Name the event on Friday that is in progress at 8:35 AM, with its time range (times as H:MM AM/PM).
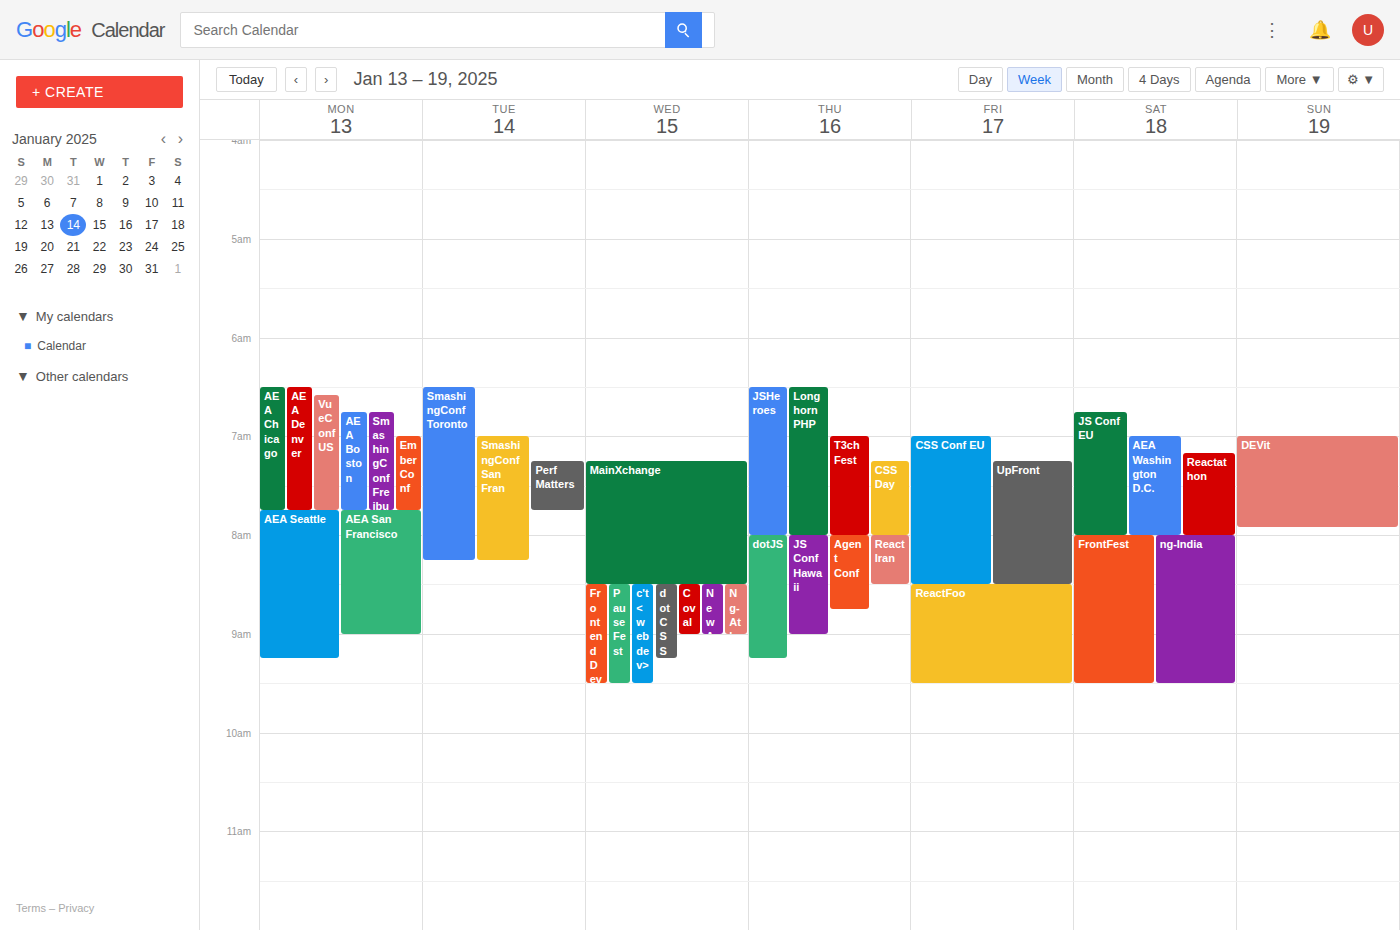
"ReactFoo", 8:30 AM to 9:30 AM